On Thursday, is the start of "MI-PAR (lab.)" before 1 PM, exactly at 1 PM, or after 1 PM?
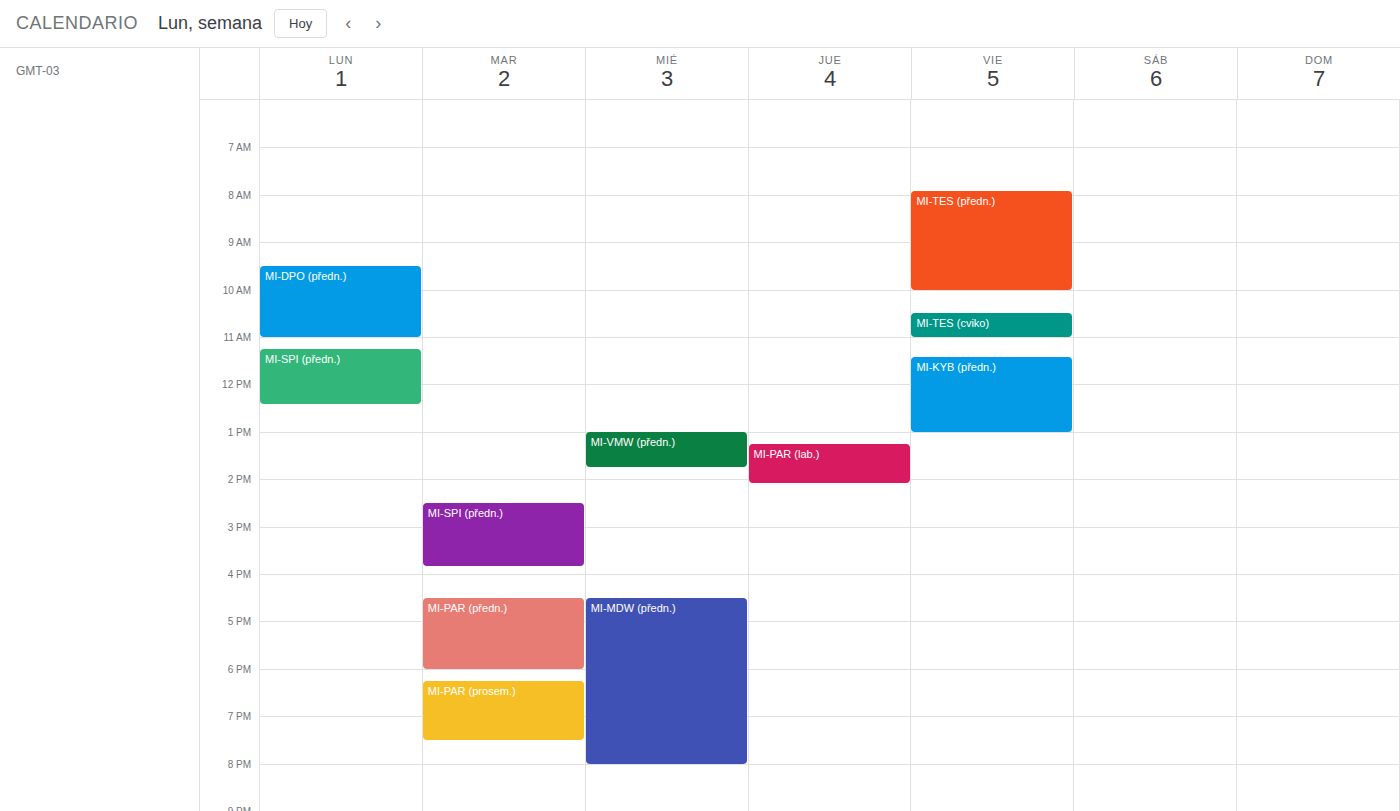
1:15 PM -- after 1 PM, 15 minutes below the 1 PM line.